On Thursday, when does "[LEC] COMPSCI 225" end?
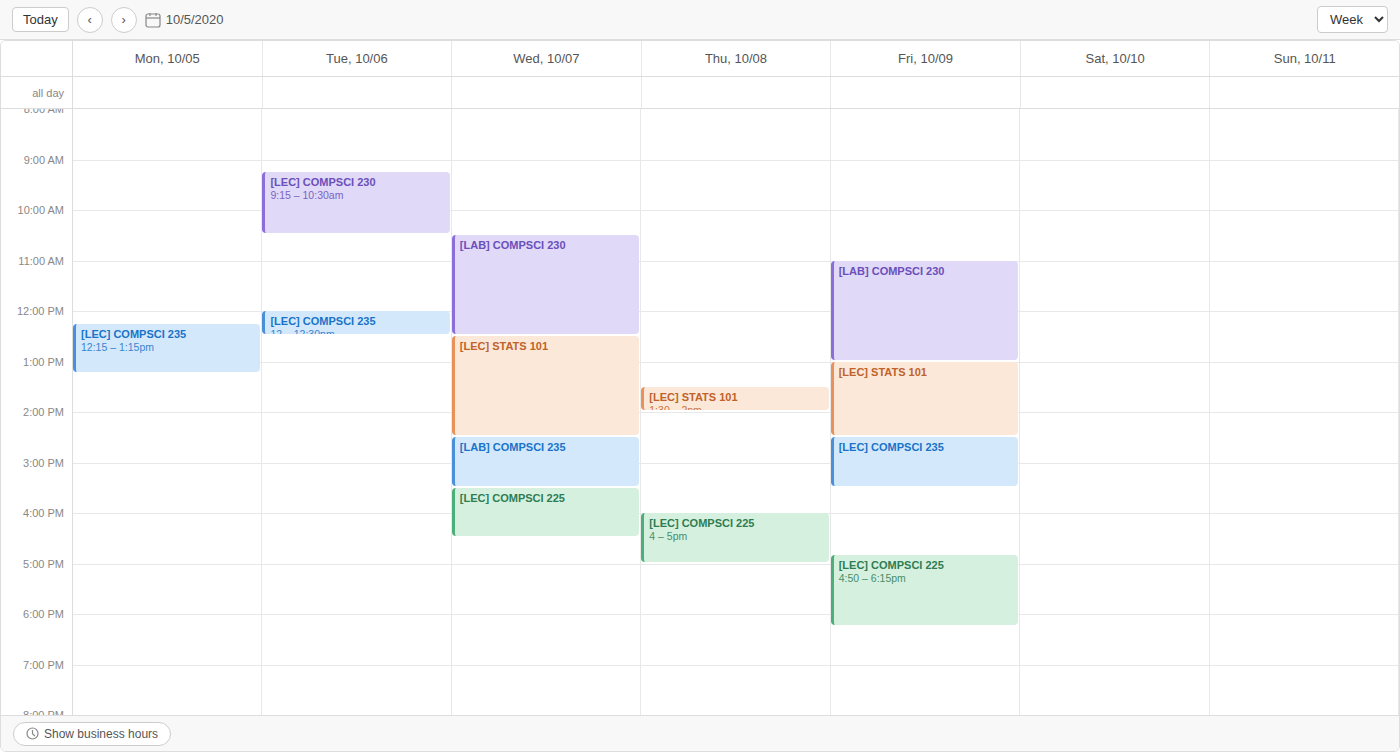
5:00 PM